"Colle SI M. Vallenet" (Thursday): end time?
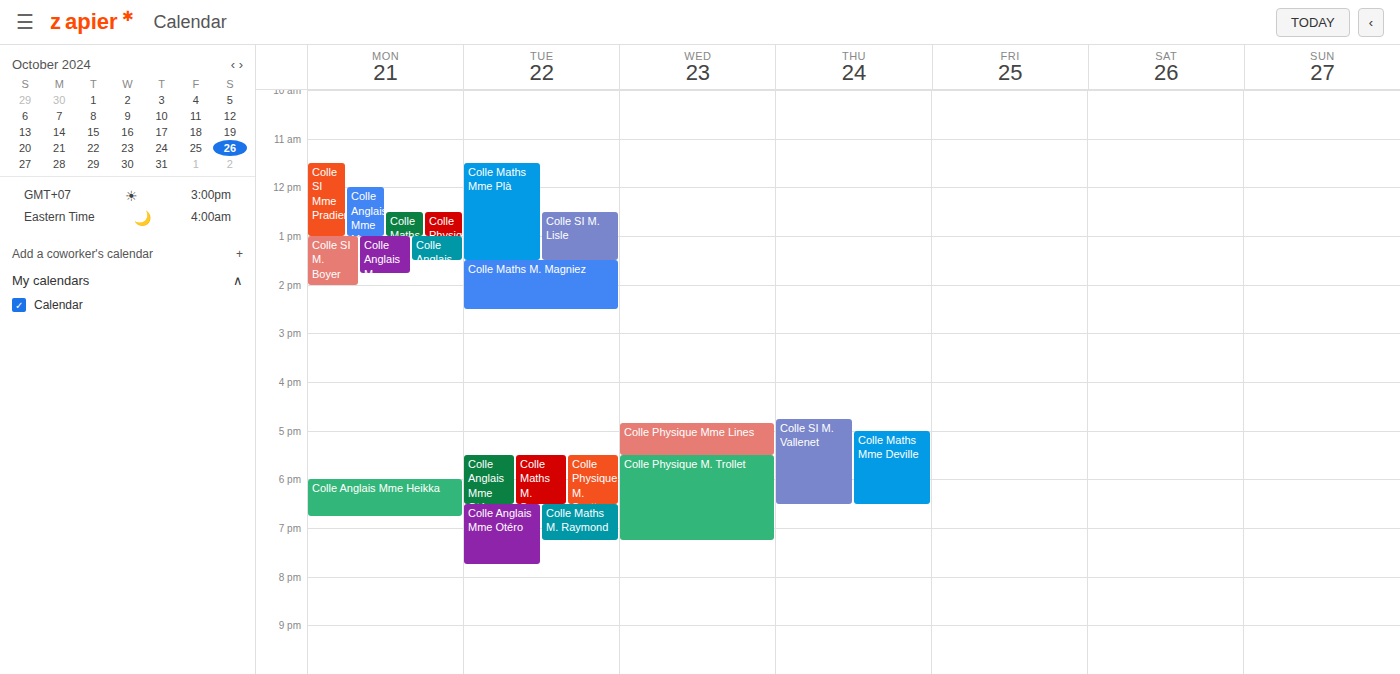
6:30 PM